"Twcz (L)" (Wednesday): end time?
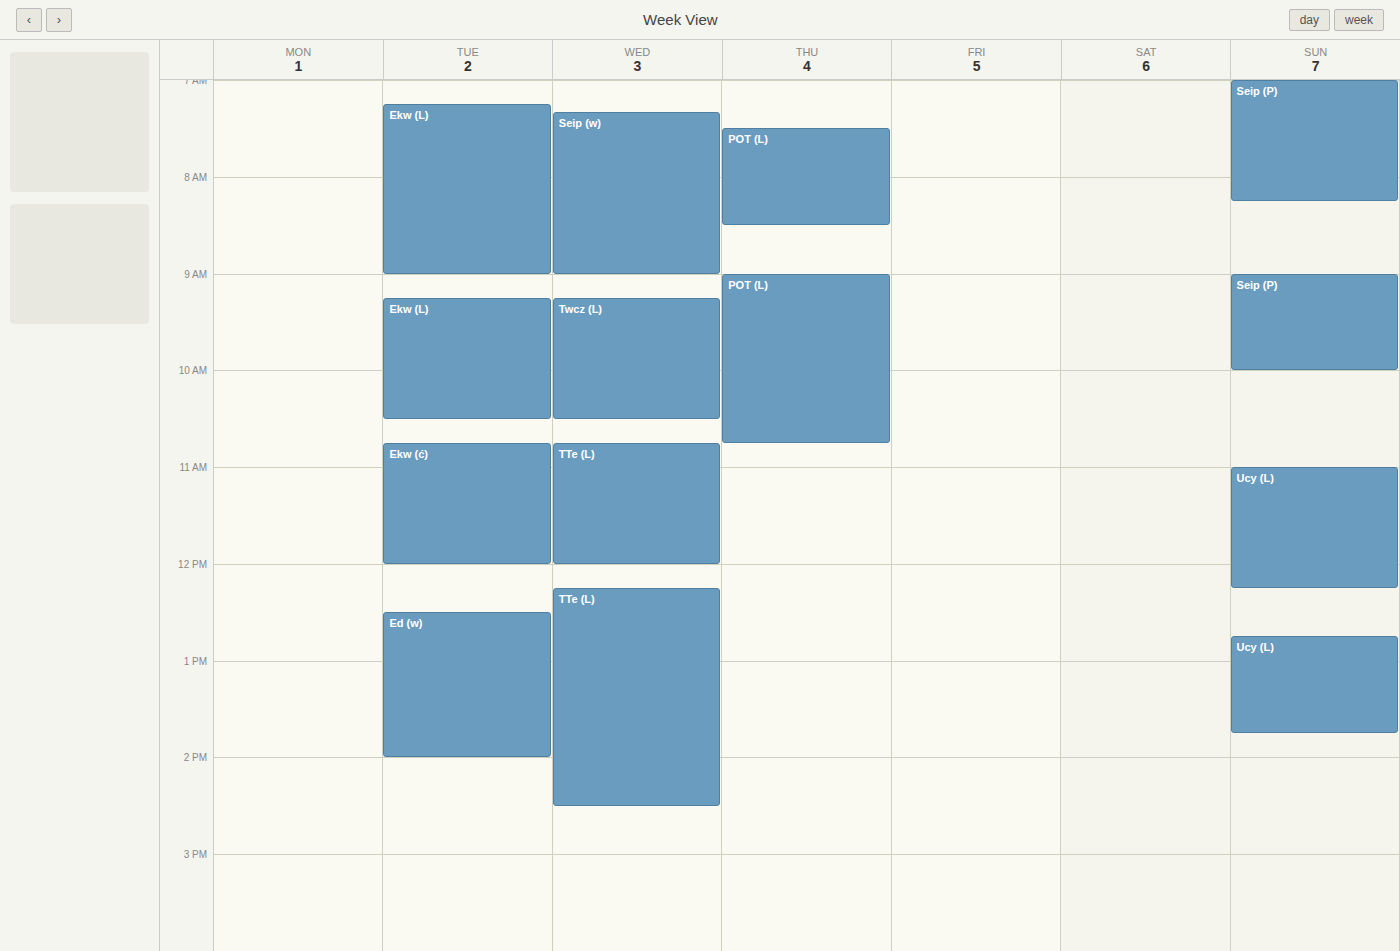
10:30 AM